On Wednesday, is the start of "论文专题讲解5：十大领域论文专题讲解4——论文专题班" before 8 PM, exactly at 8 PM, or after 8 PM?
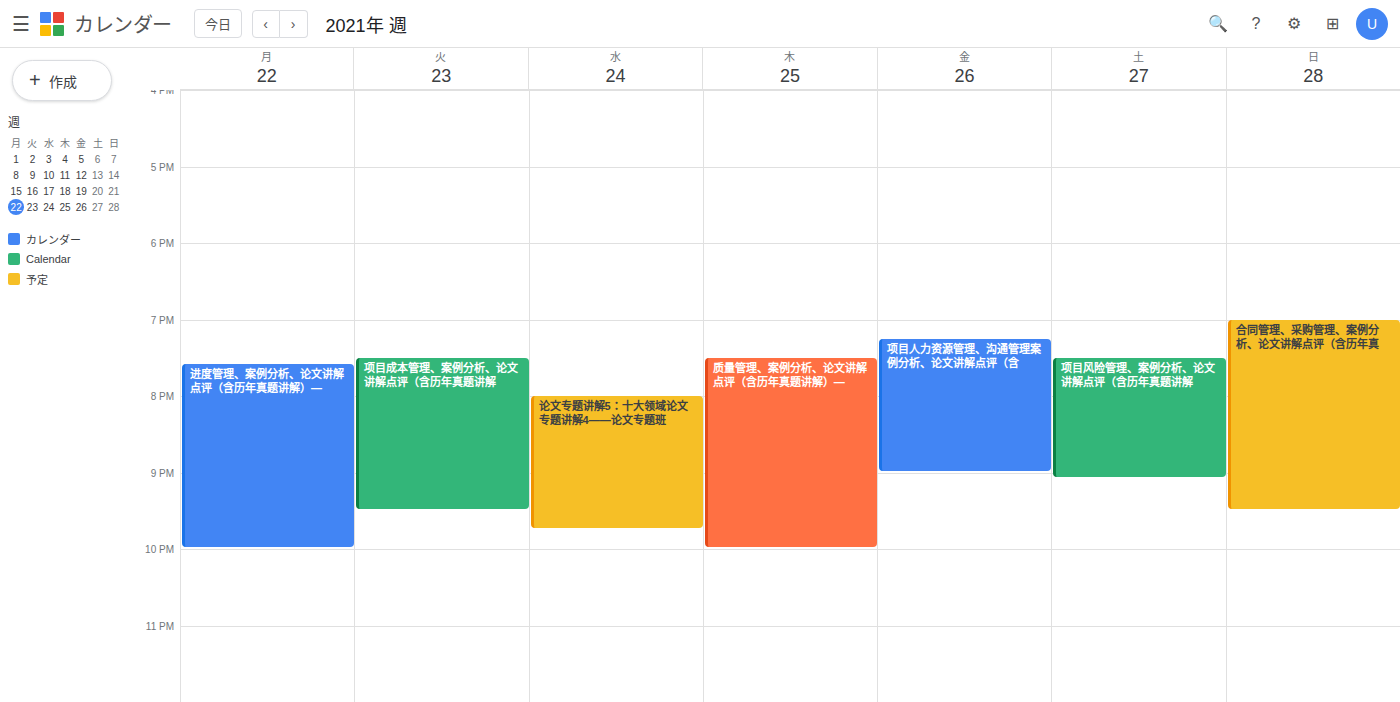
8:00 PM -- exactly at 8 PM, on the 8 PM line.